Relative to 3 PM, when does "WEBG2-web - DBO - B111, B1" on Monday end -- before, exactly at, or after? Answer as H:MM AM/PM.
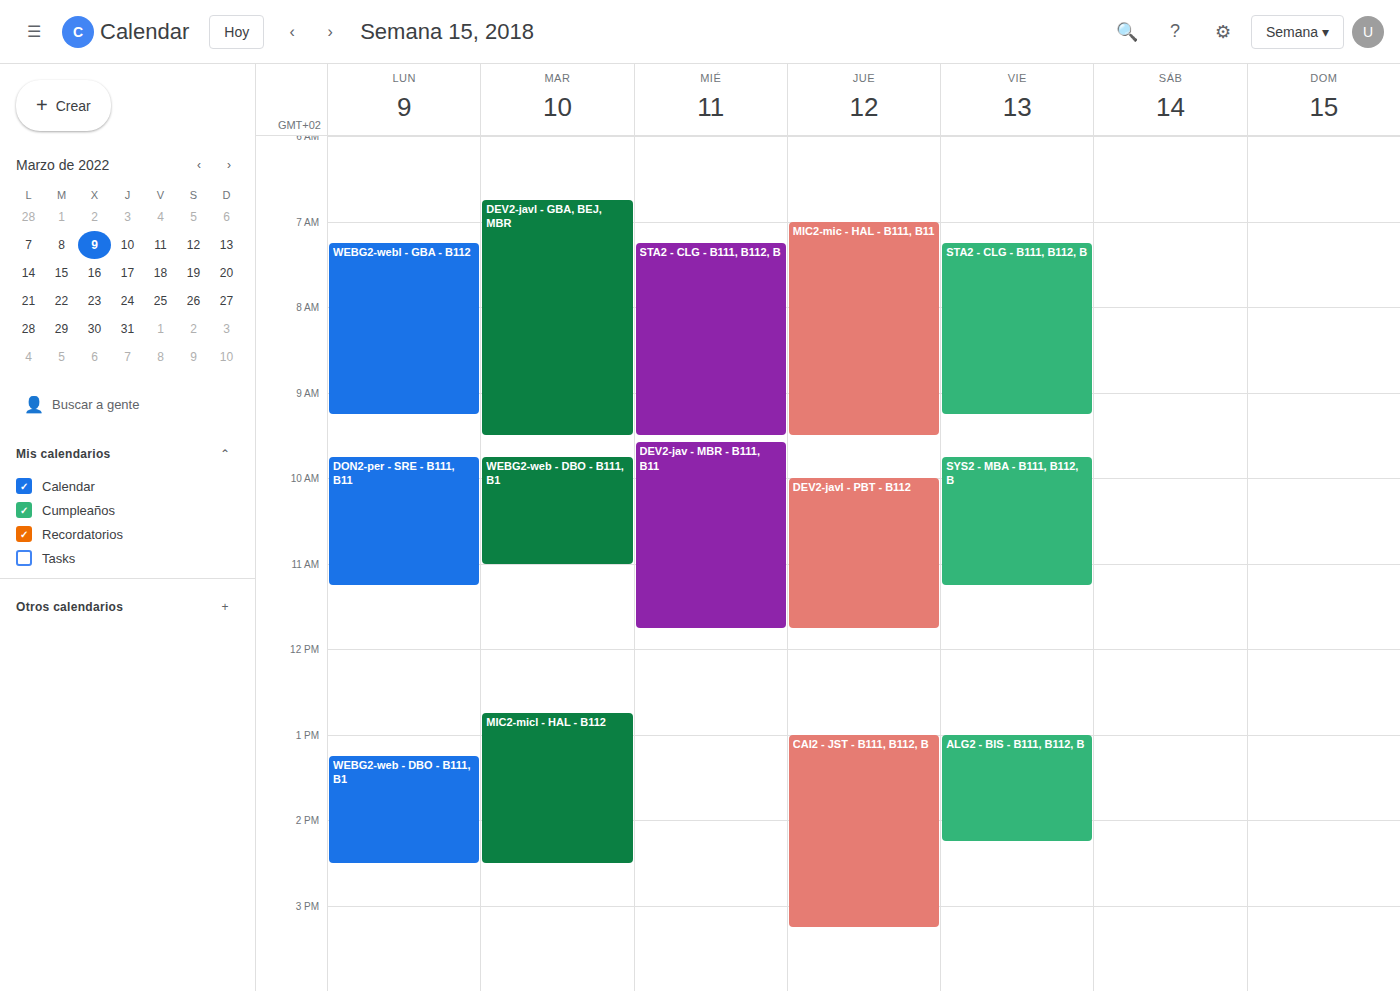
2:30 PM -- before 3 PM, 30 minutes above the 3 PM line.